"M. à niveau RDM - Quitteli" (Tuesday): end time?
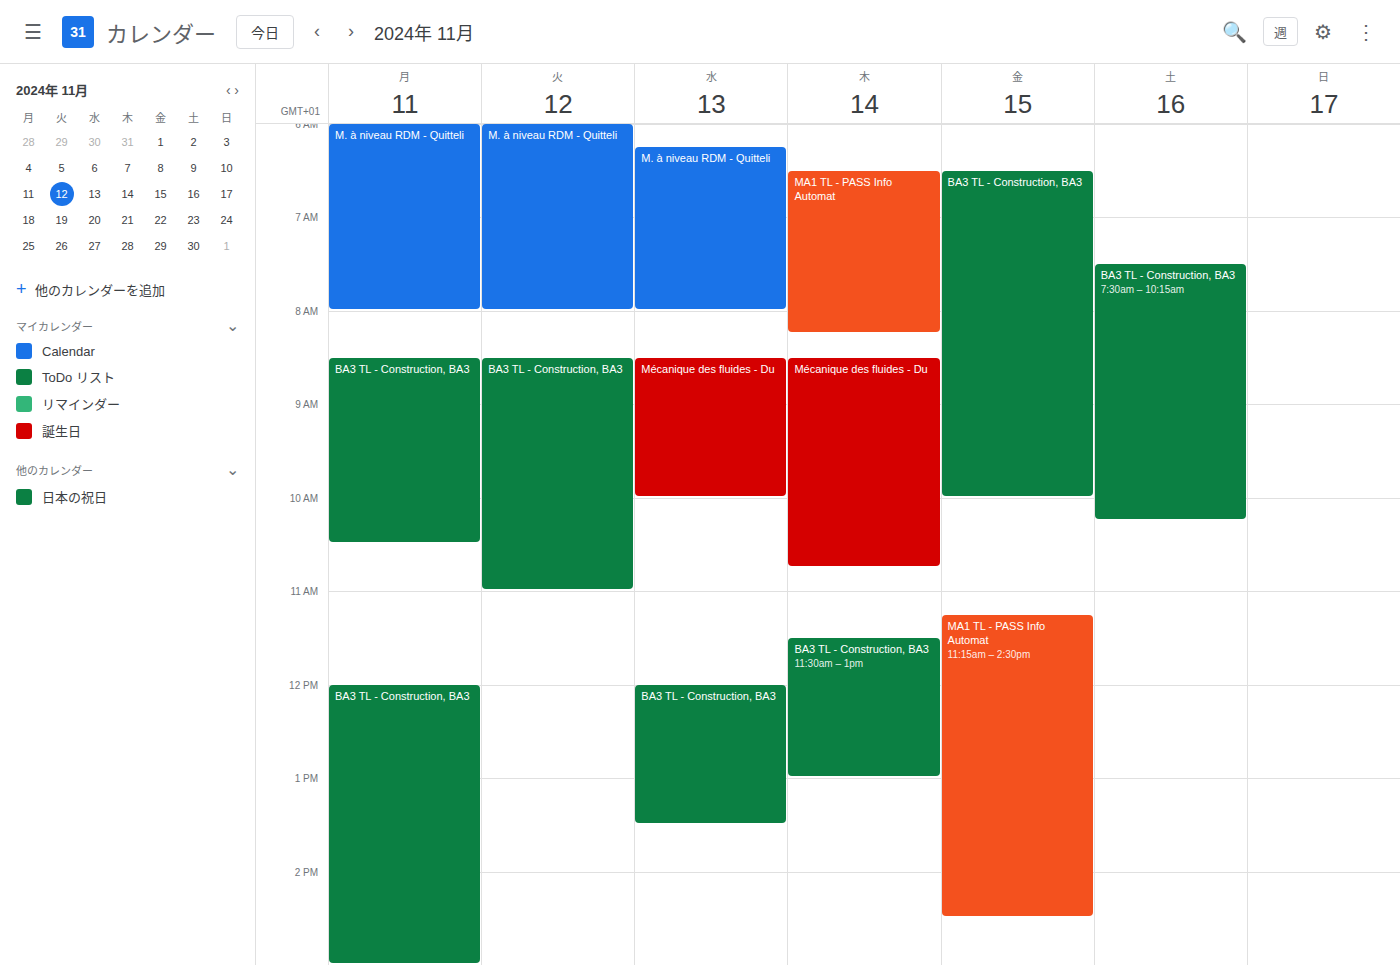
08:00